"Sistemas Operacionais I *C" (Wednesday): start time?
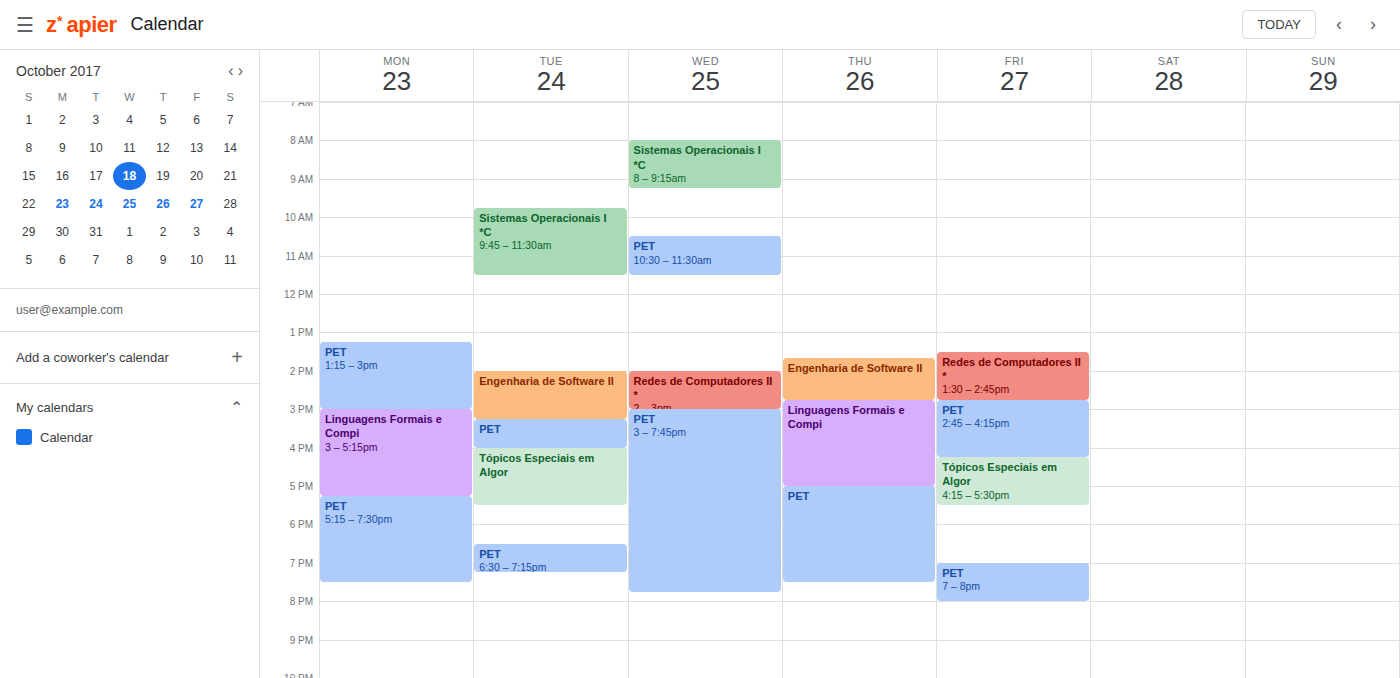
8:00 AM